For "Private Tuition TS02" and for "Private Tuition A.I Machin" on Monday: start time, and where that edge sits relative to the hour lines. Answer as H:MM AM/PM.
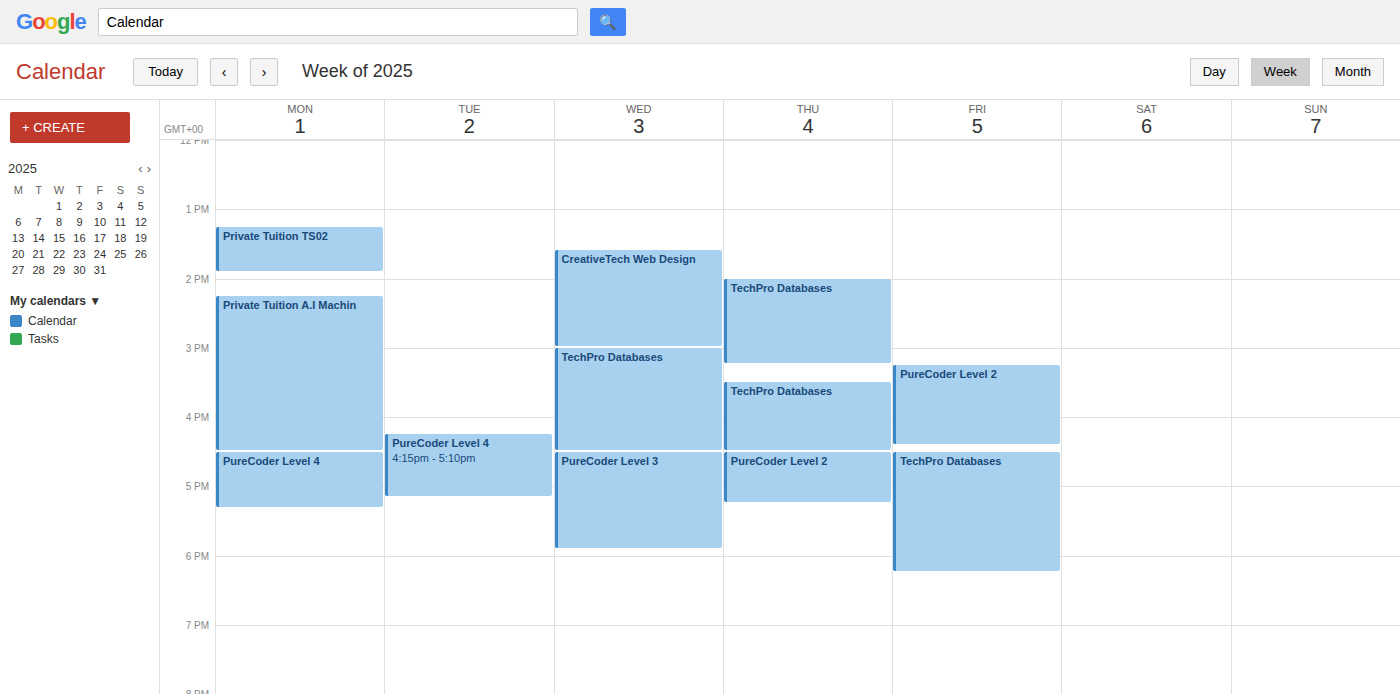
"Private Tuition TS02": 1:15 PM, neither: a quarter of the way from the 1 PM line to the 2 PM line. "Private Tuition A.I Machin": 2:15 PM, neither: a quarter of the way from the 2 PM line to the 3 PM line.